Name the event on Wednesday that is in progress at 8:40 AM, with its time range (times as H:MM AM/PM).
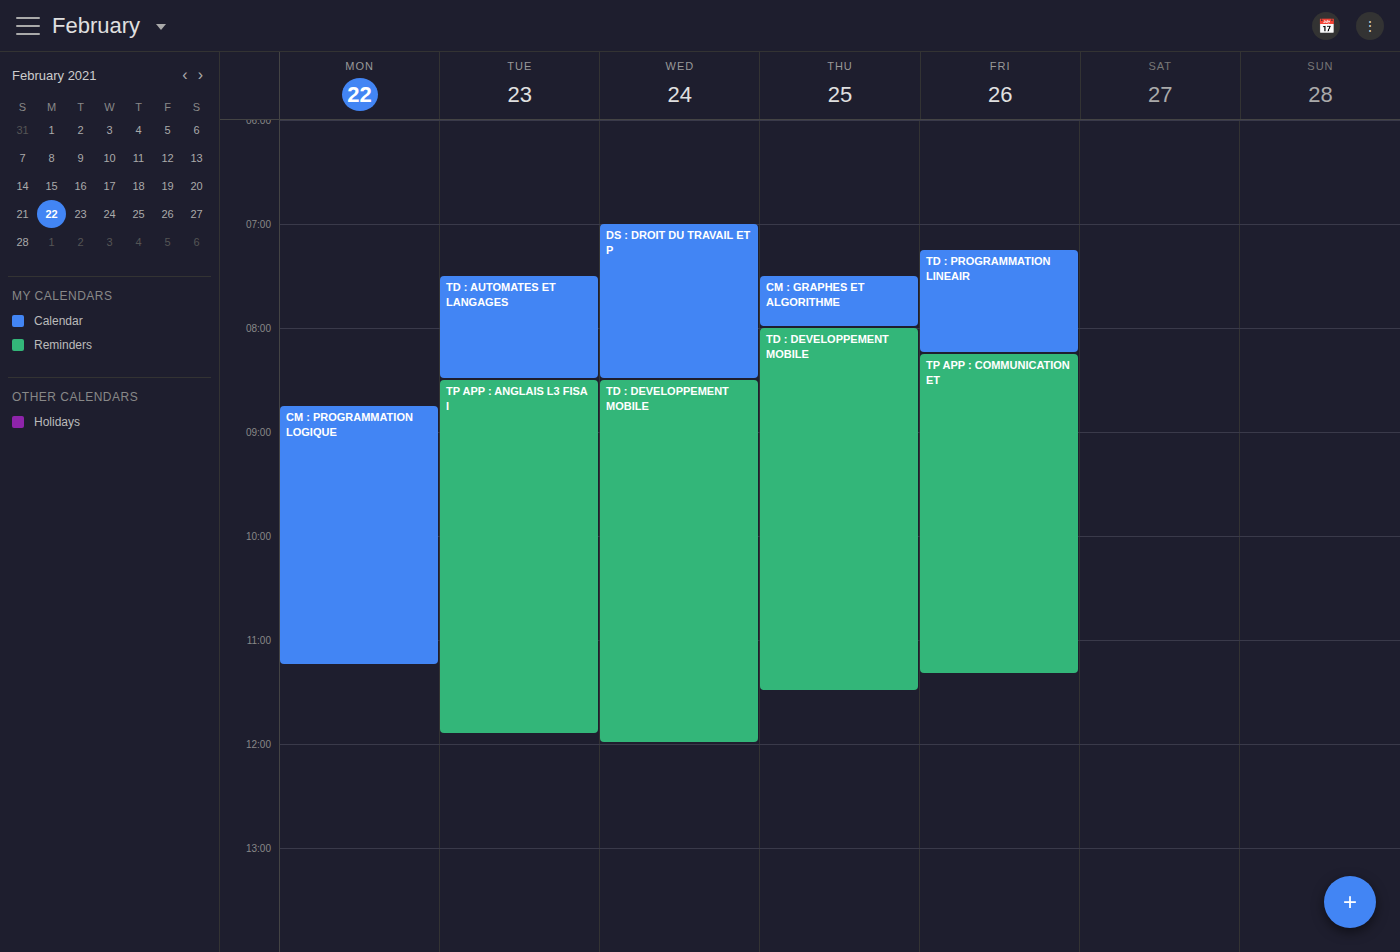
"TD : DEVELOPPEMENT MOBILE", 8:30 AM to 12:00 PM